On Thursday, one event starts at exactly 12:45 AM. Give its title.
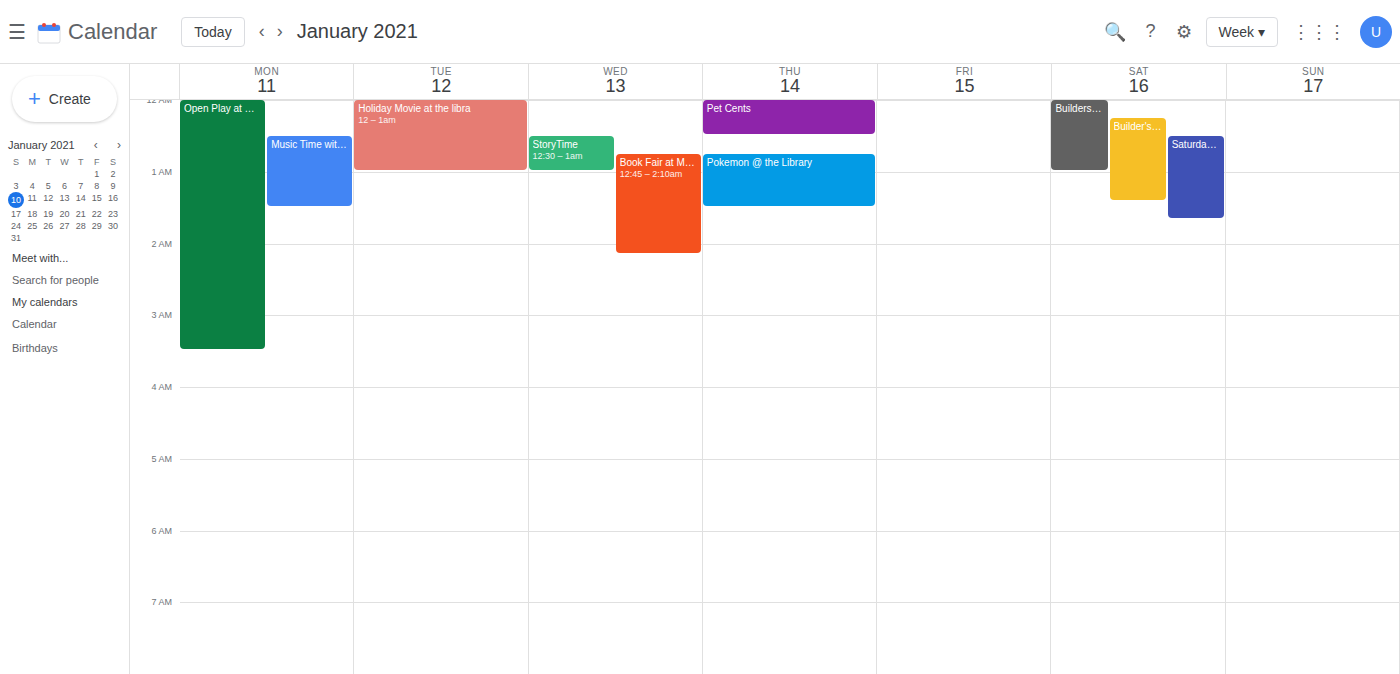
"Pokemon @ the Library"